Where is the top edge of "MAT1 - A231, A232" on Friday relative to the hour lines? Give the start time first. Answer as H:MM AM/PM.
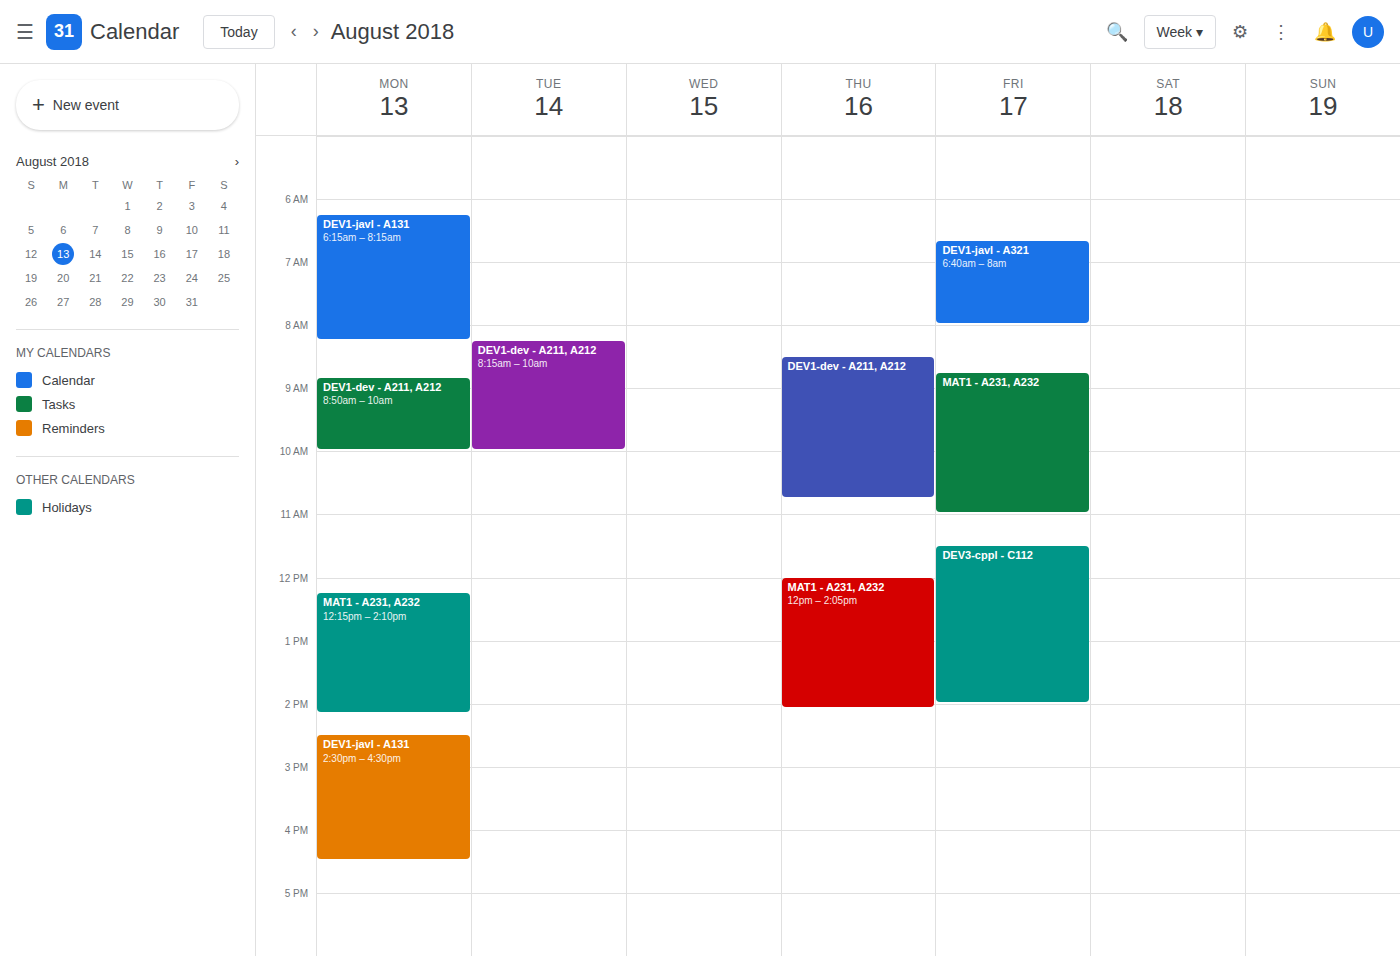
8:45 AM -- neither: three quarters of the way from the 8 AM line to the 9 AM line.